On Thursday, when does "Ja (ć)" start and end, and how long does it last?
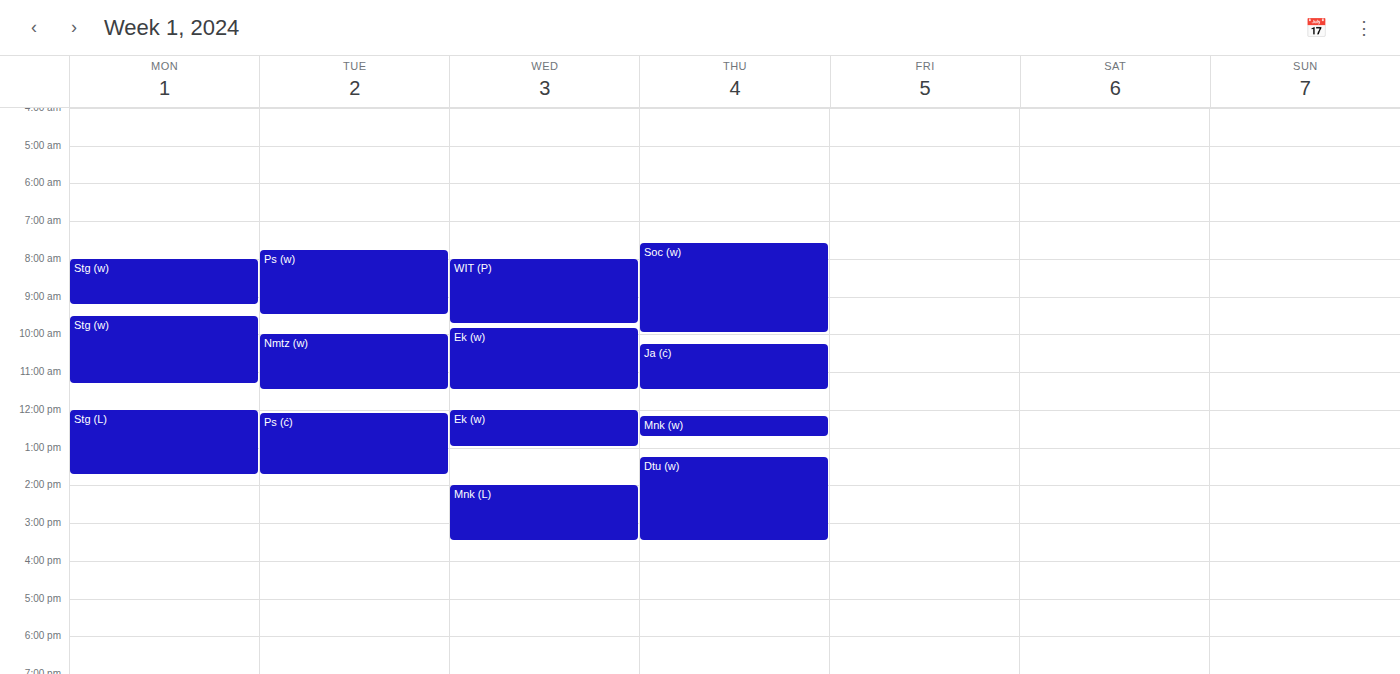
10:15 AM to 11:30 AM, 1 hour 15 minutes